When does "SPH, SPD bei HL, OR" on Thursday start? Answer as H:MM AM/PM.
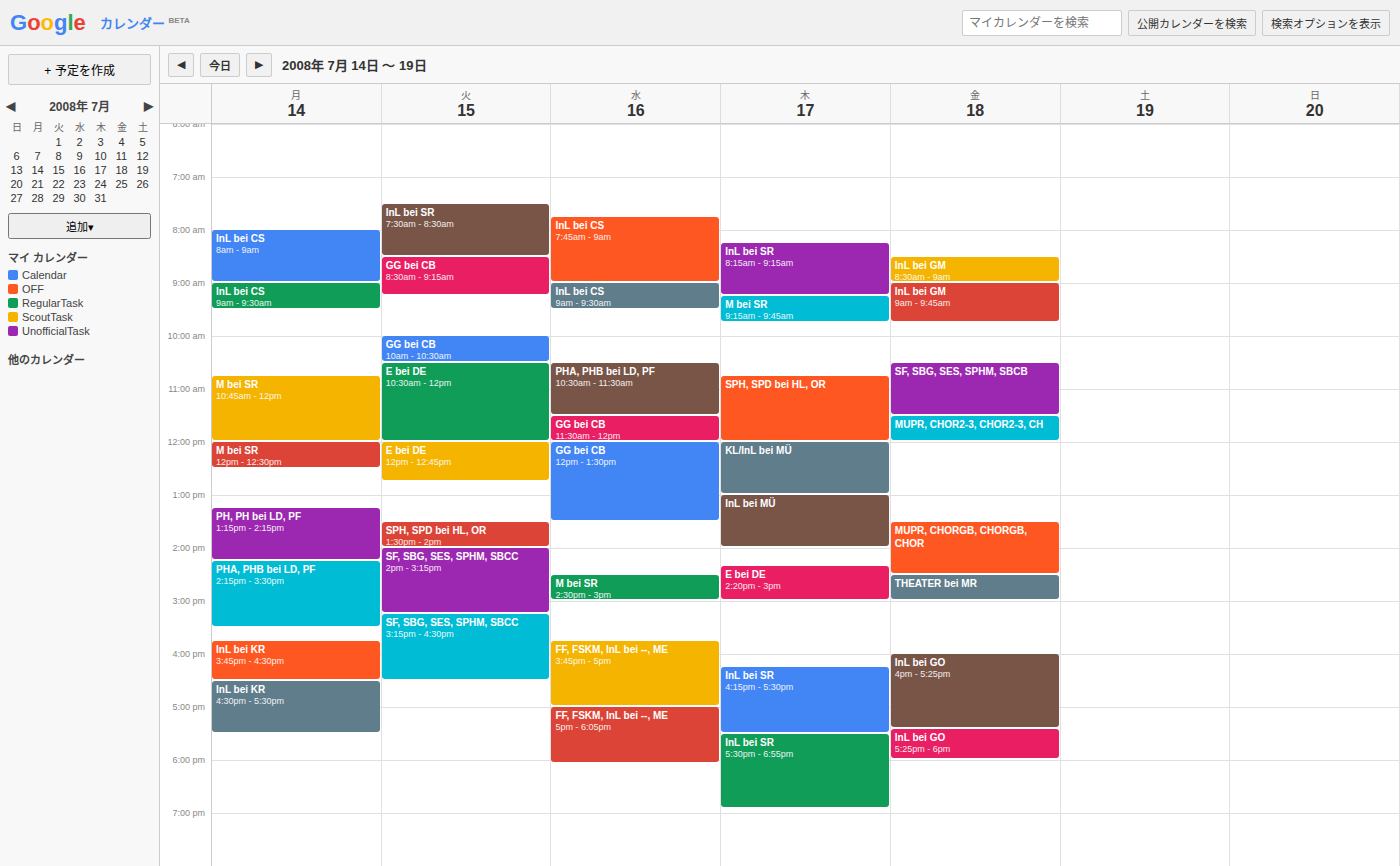
10:45 AM